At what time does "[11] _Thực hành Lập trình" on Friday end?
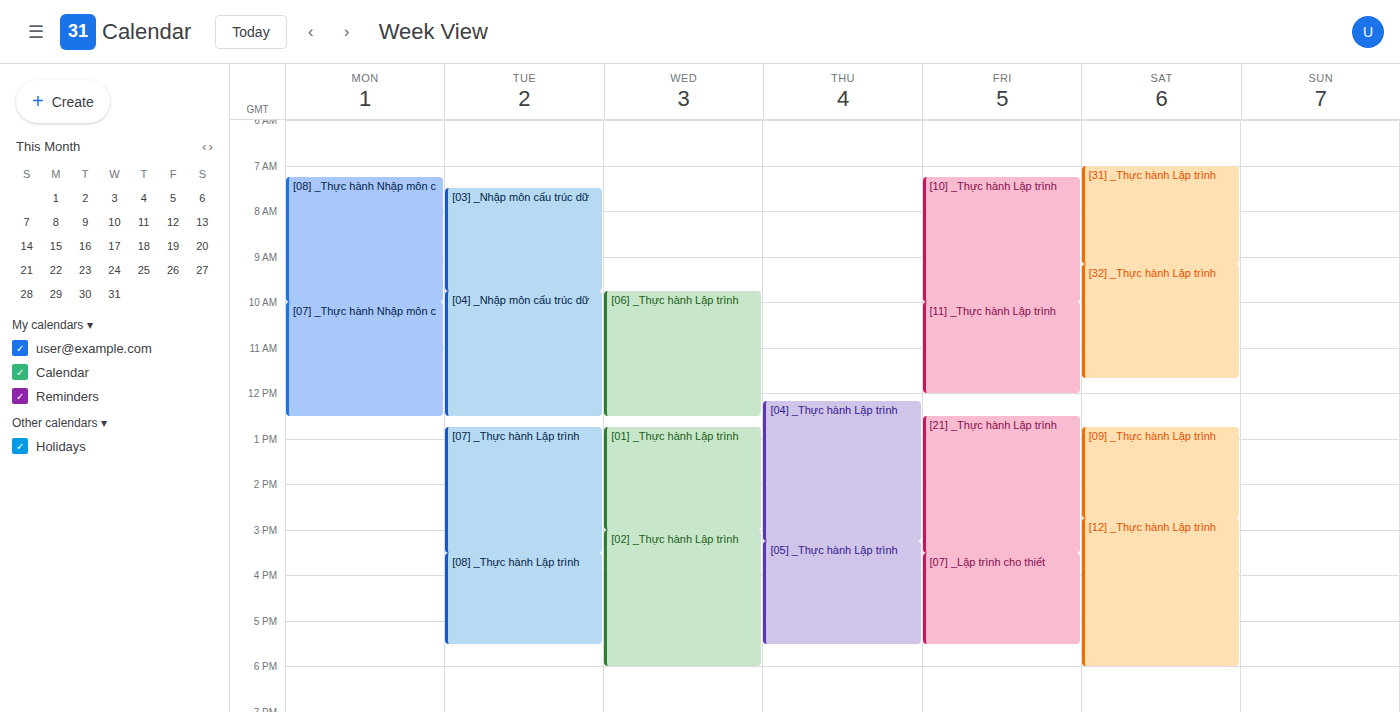
12:00